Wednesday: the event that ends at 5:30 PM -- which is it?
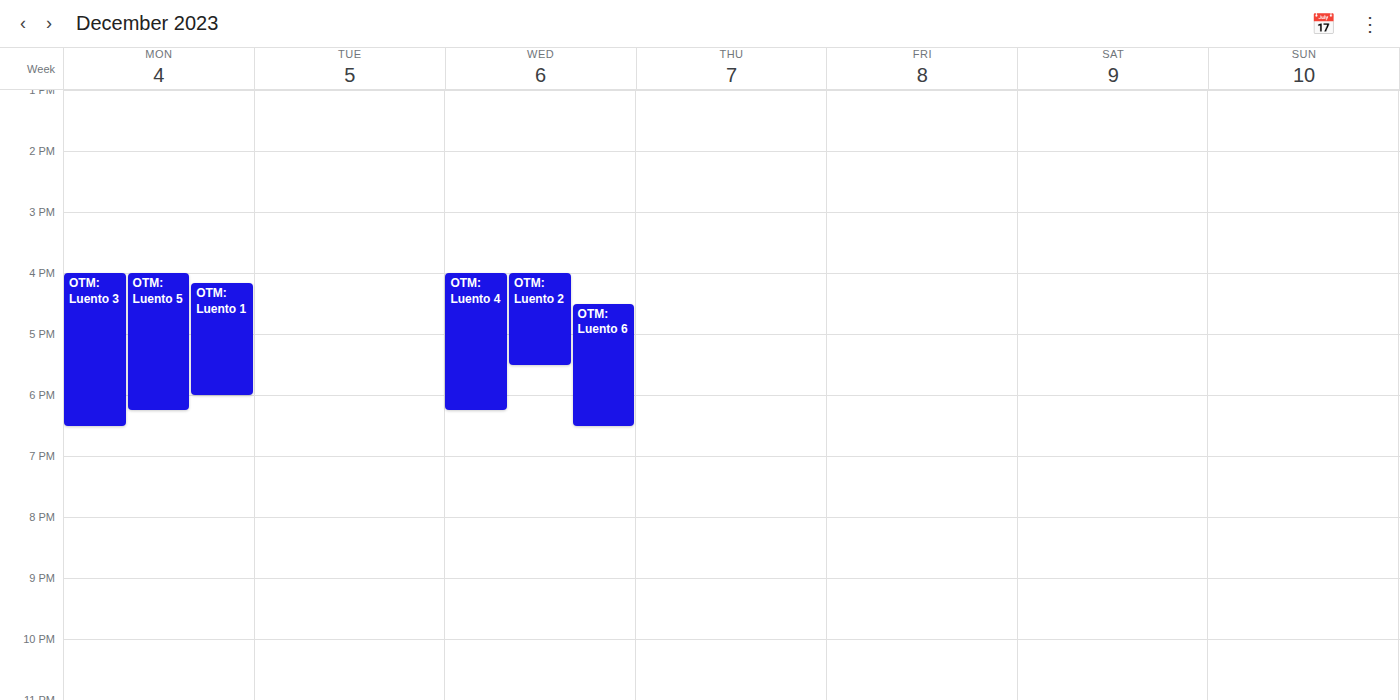
"OTM: Luento 2"